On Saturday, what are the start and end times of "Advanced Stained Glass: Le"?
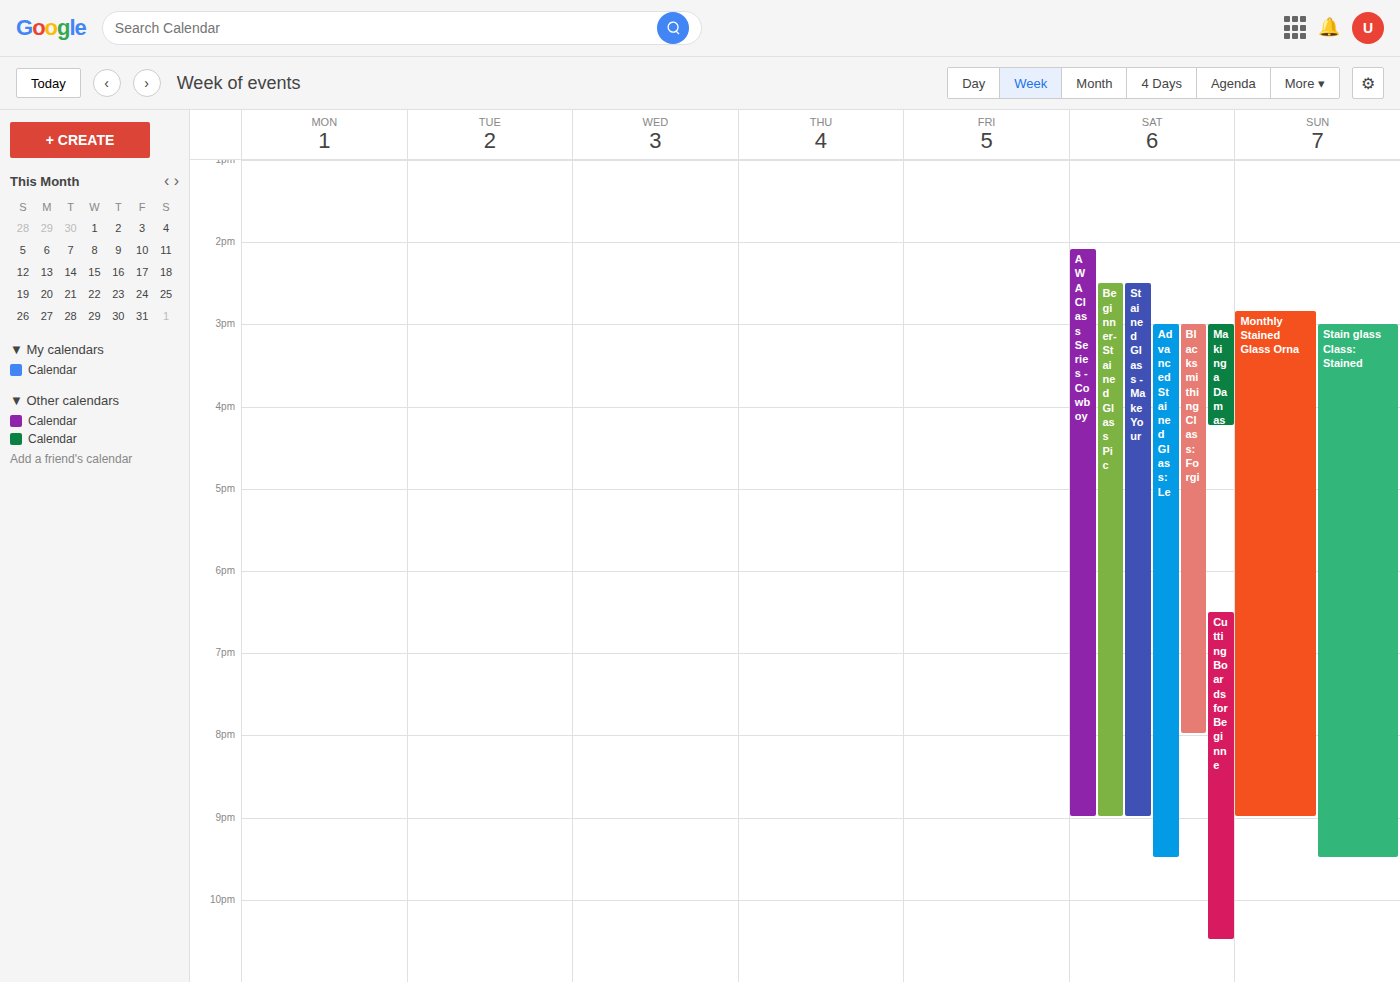
3:00 PM to 9:30 PM